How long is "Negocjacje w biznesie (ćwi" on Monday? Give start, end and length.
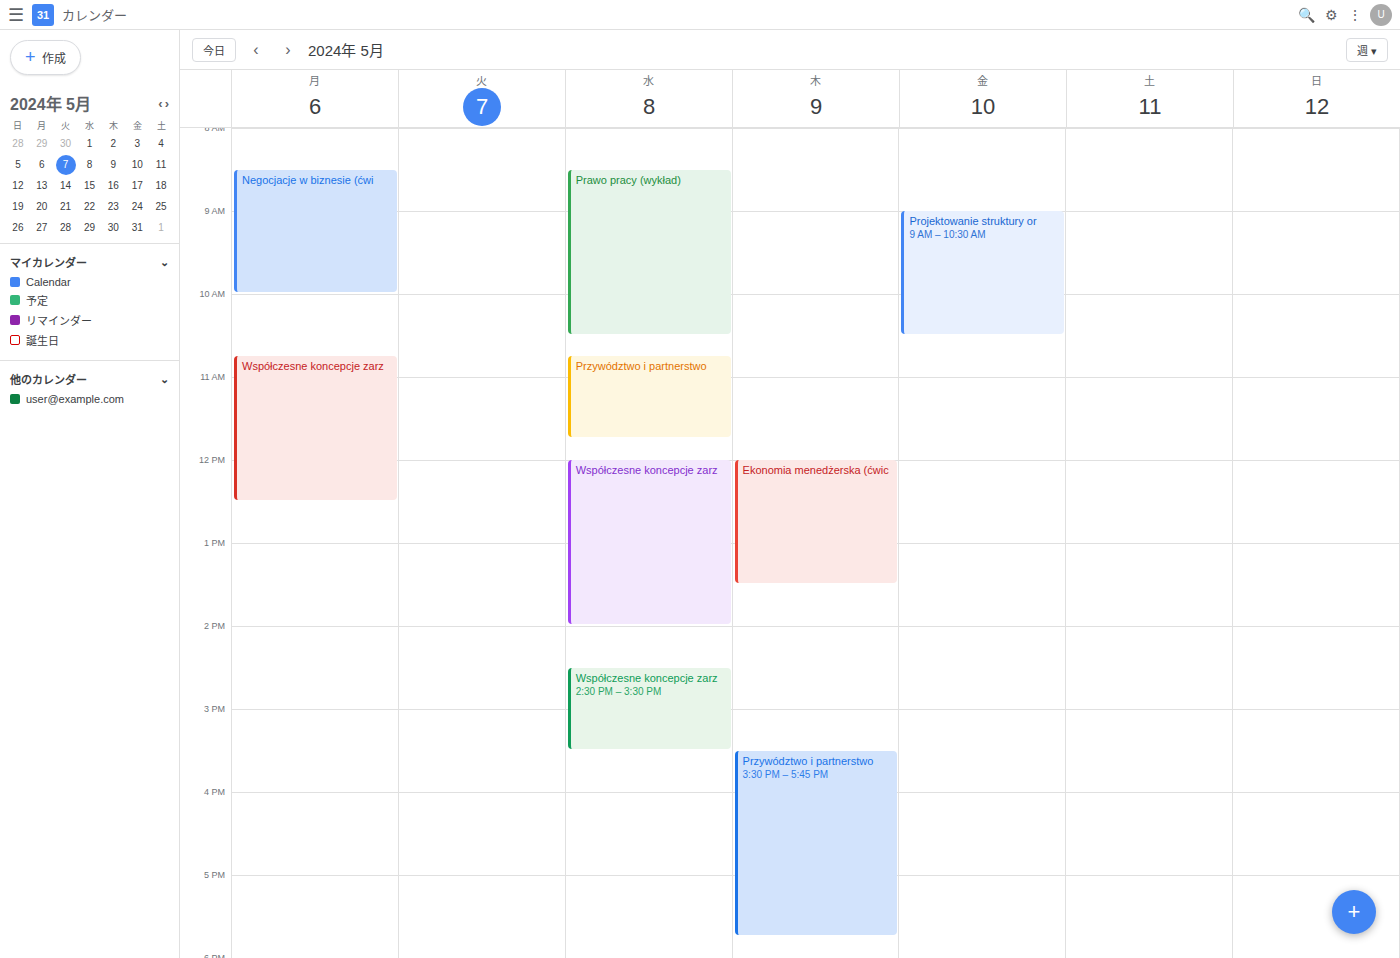
08:30 to 10:00, 1 hour 30 minutes